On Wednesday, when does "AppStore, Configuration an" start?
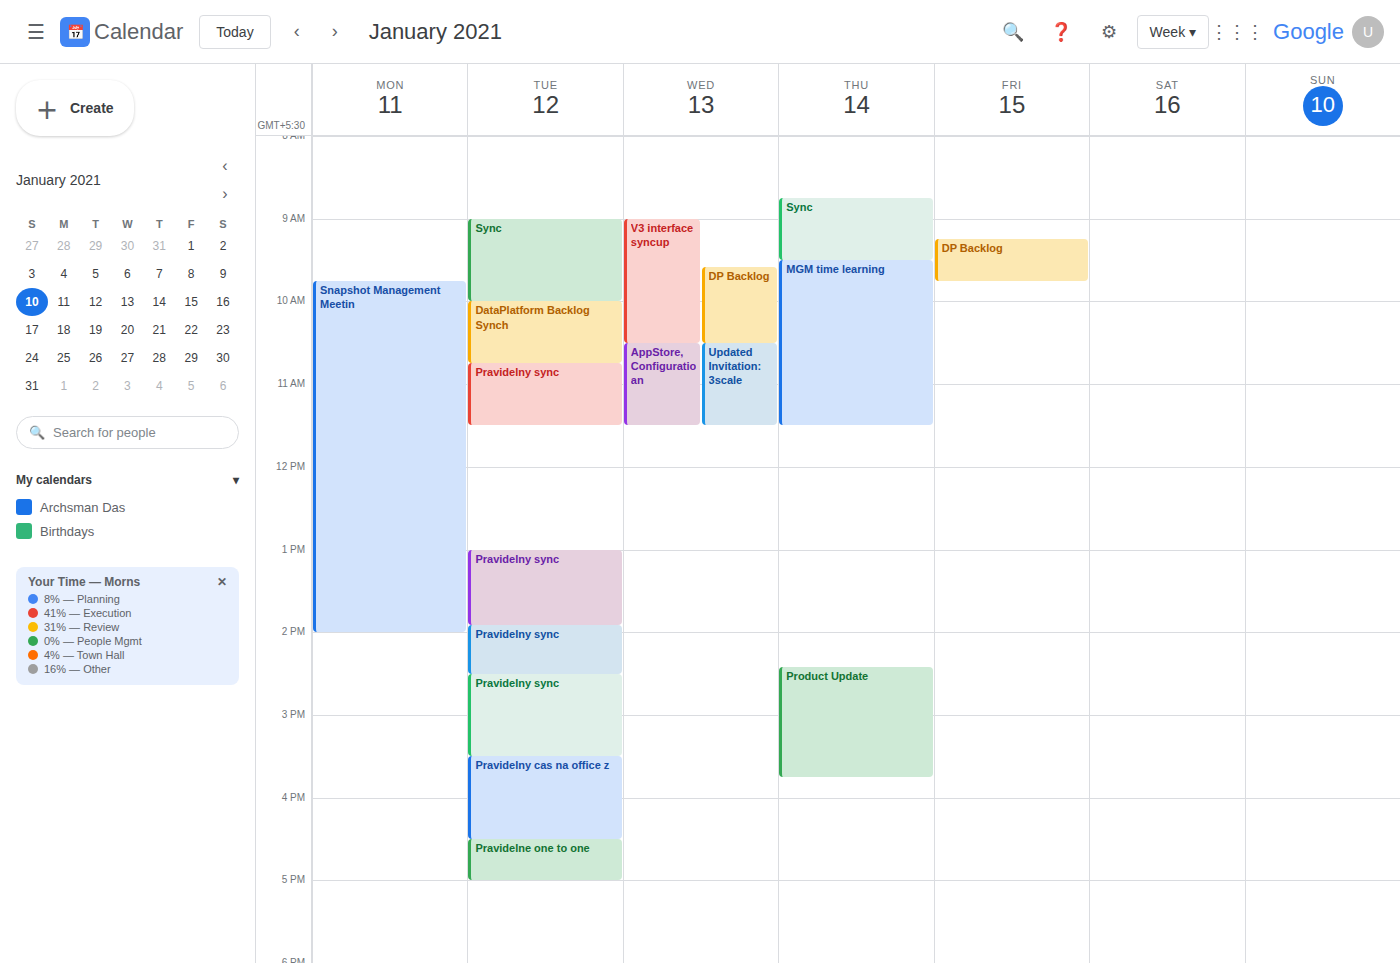
10:30 AM